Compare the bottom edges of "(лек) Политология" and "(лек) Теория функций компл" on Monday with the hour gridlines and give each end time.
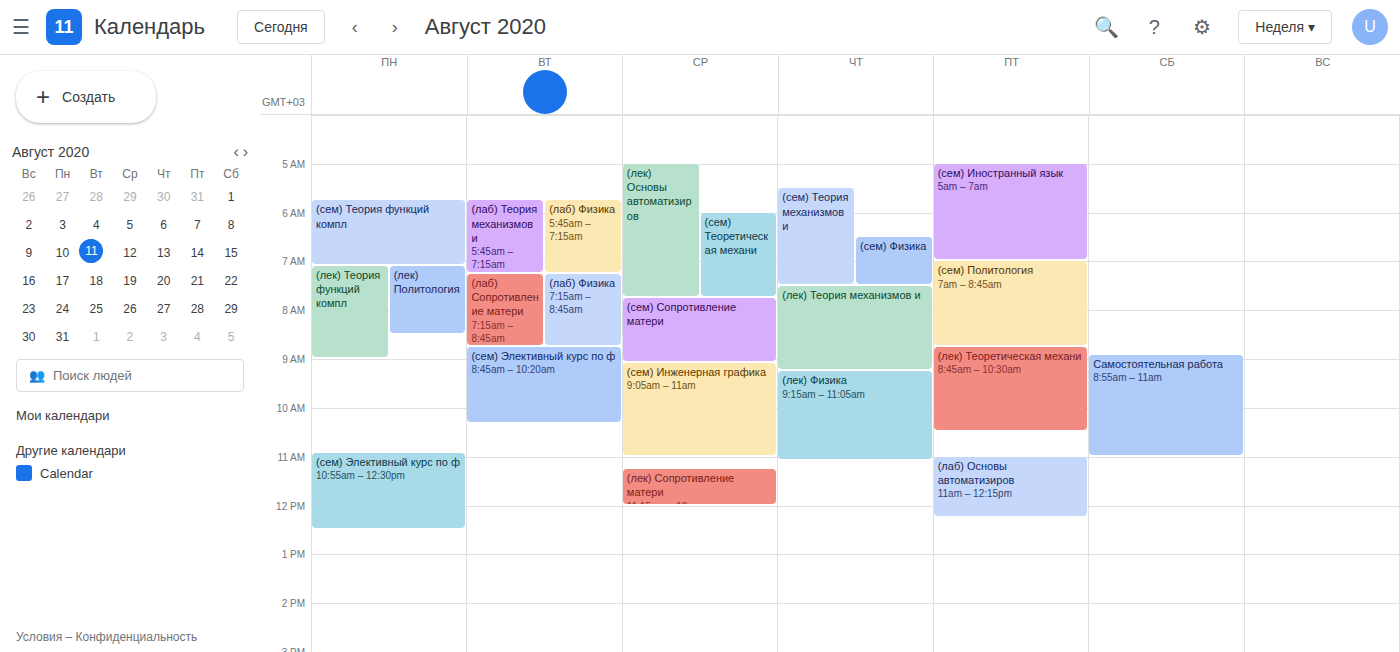
"(лек) Политология": 8:30 AM, halfway between the 8 AM and 9 AM lines. "(лек) Теория функций компл": 9:00 AM, exactly on the 9 AM line.